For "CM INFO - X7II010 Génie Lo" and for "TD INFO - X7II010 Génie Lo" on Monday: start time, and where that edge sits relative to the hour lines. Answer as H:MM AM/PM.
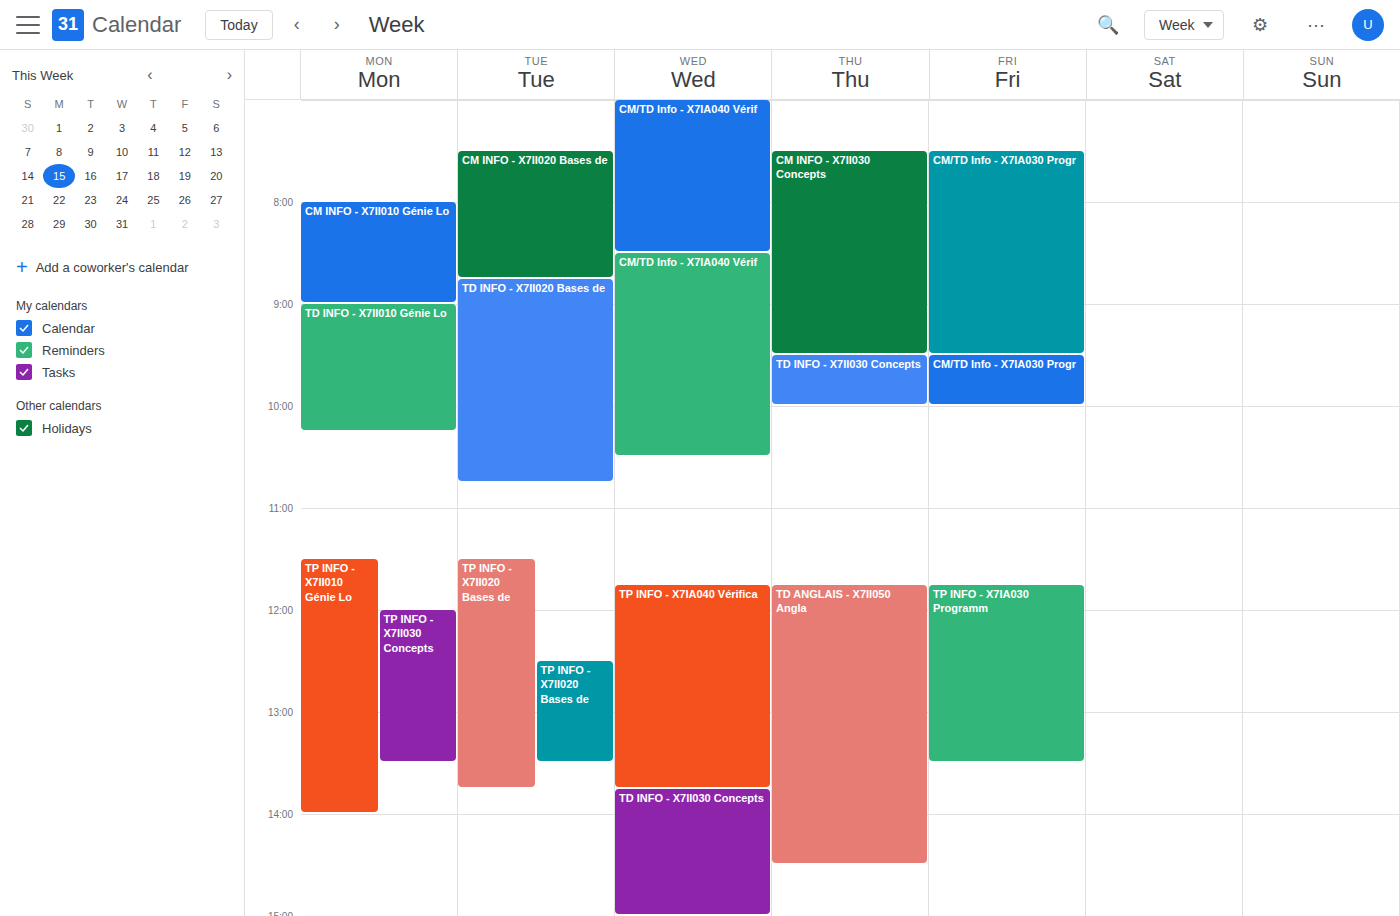
"CM INFO - X7II010 Génie Lo": 8:00 AM, exactly on the 8 AM line. "TD INFO - X7II010 Génie Lo": 9:00 AM, exactly on the 9 AM line.